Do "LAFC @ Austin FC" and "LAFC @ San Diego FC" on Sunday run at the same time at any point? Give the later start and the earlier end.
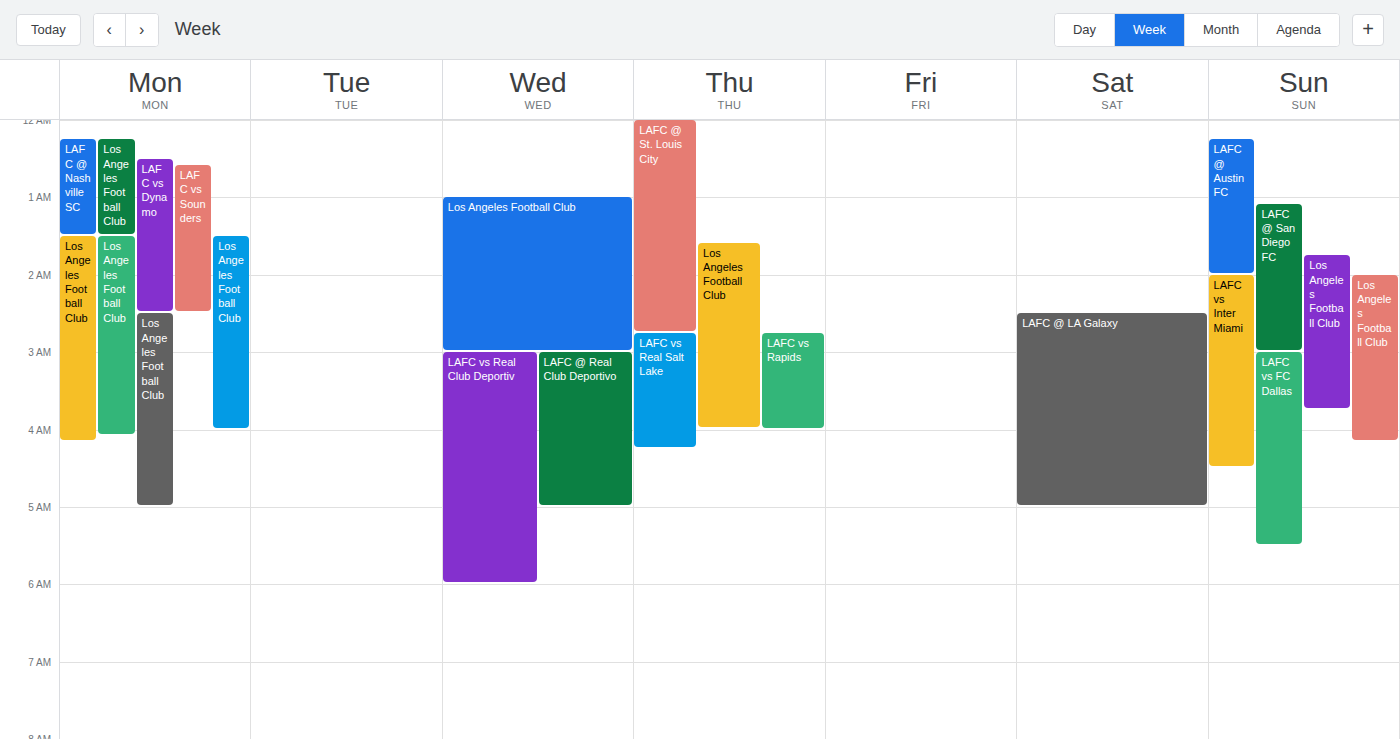
"LAFC @ San Diego FC" starts at 1:05 AM, before "LAFC @ Austin FC" ends at 2:00 AM -- they overlap.